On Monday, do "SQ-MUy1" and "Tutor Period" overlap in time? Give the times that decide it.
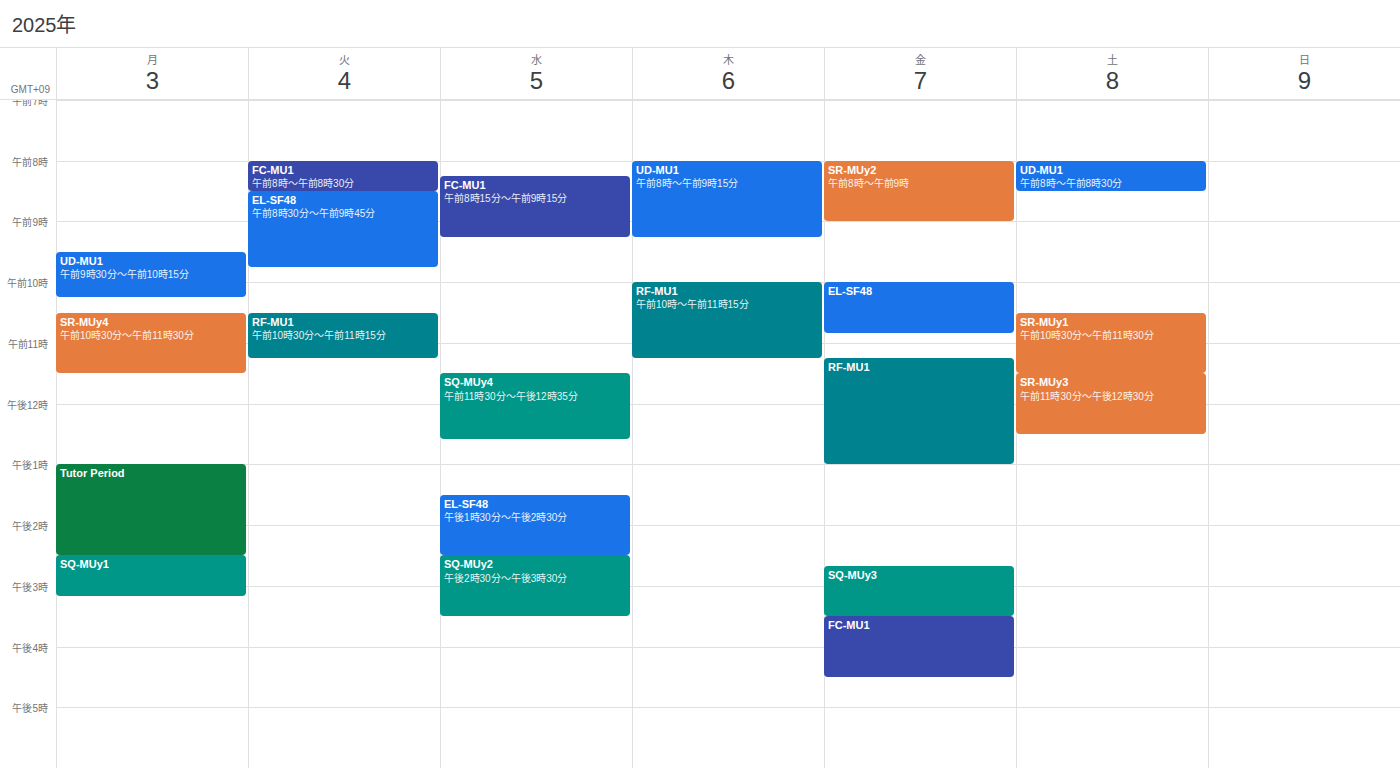
"Tutor Period" ends at 14:30, exactly when "SQ-MUy1" starts -- they touch but do not overlap.